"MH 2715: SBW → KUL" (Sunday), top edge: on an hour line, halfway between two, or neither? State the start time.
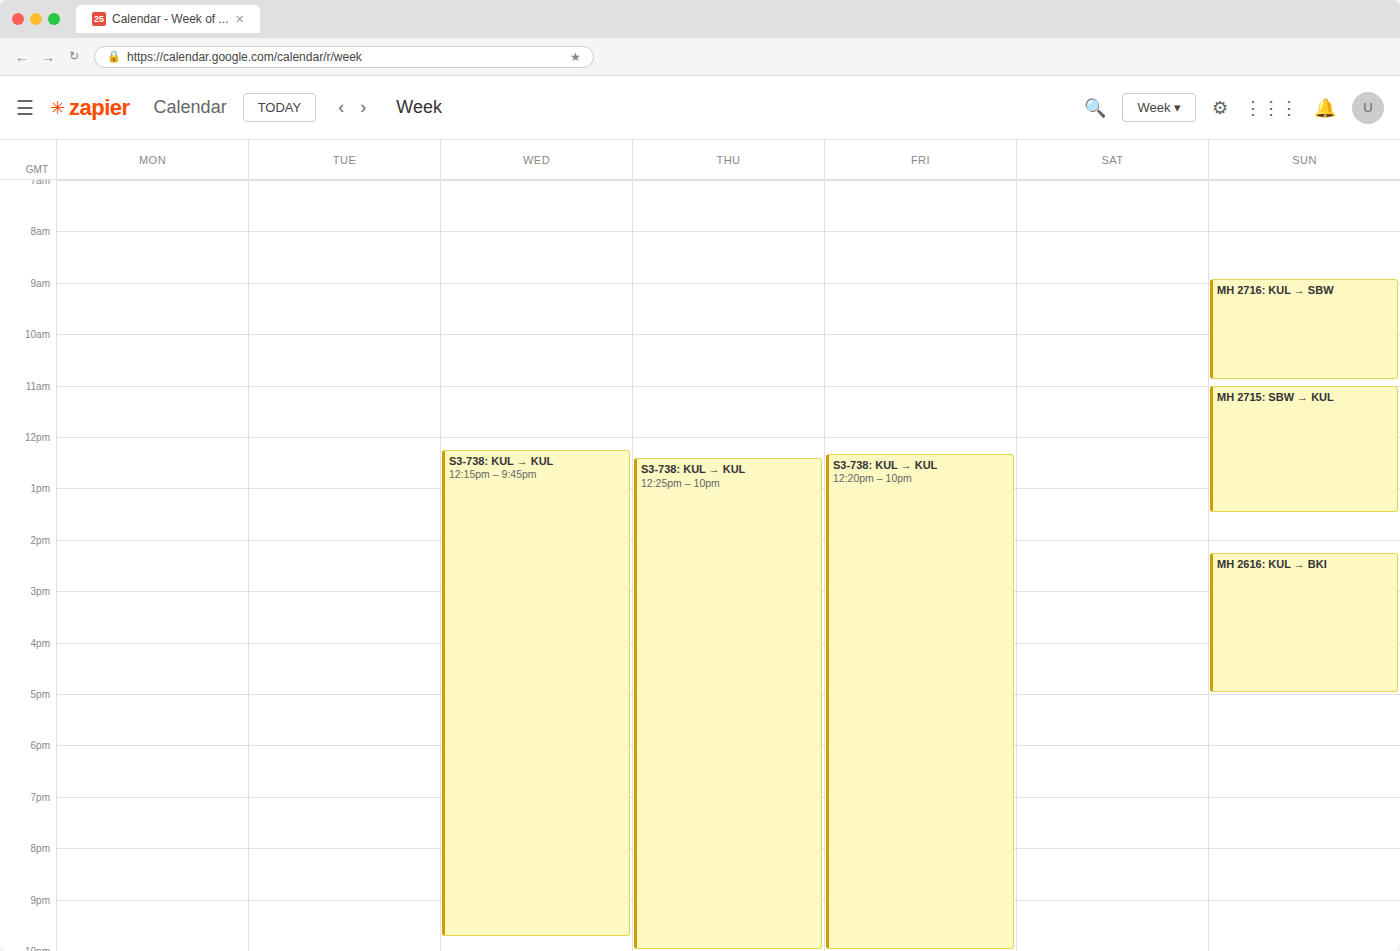
11:00 -- exactly on the 11:00 line.